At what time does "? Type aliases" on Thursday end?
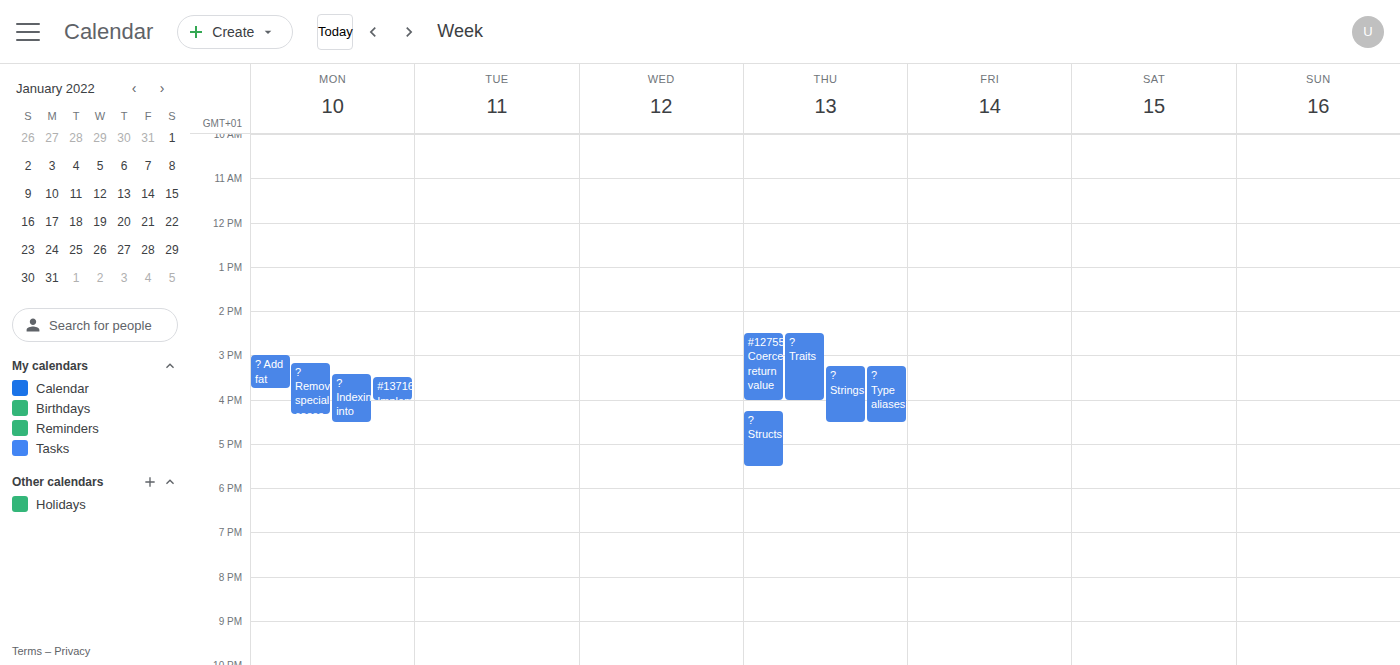
4:30 PM